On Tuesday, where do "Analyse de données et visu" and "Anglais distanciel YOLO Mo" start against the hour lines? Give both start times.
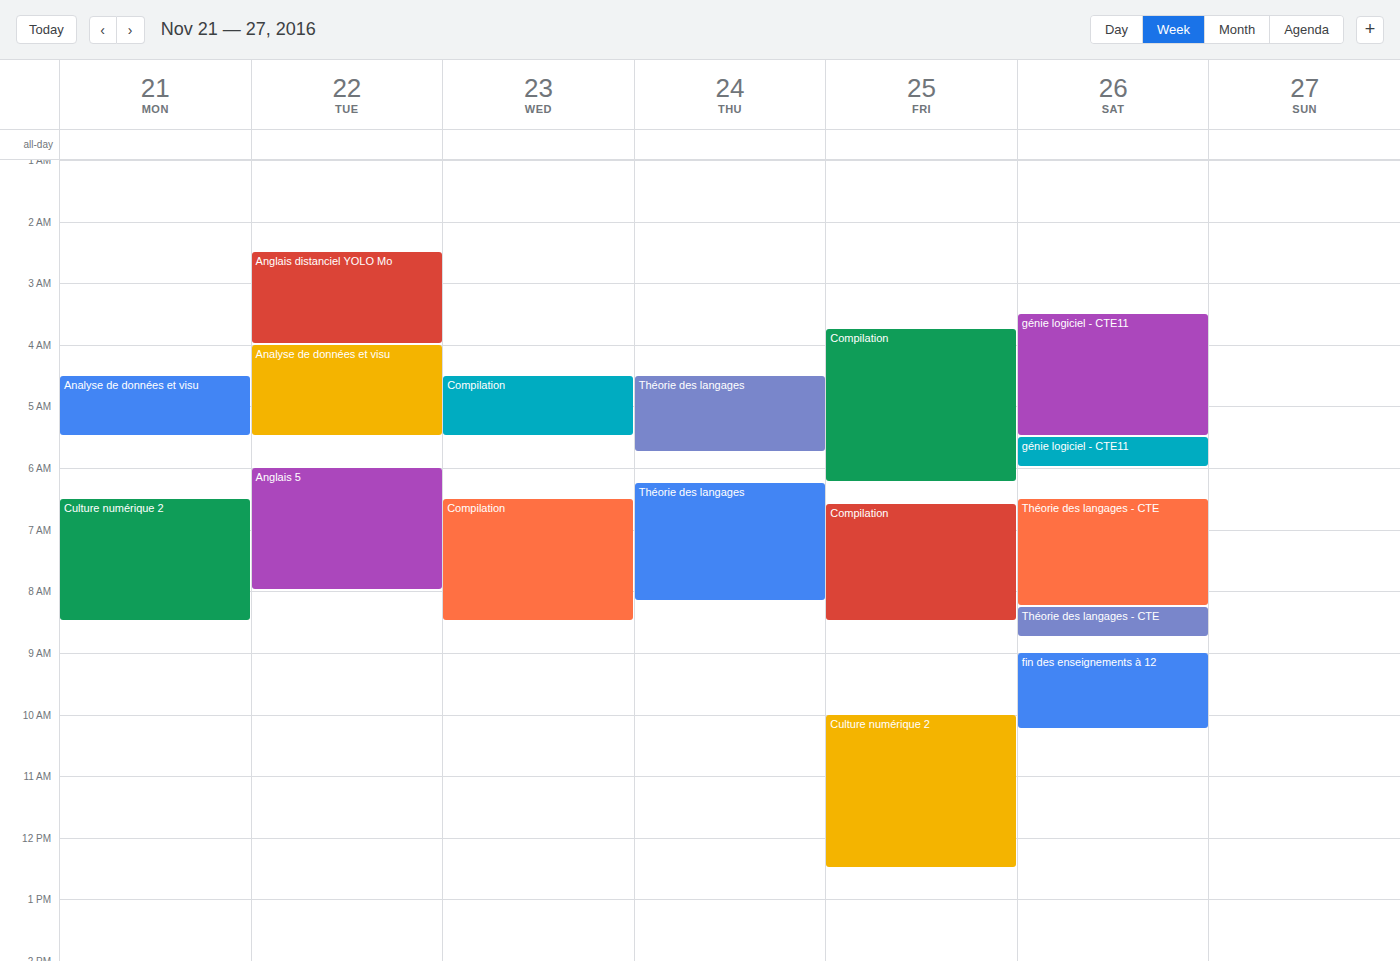
"Analyse de données et visu": 4:00 AM, exactly on the 4 AM line. "Anglais distanciel YOLO Mo": 2:30 AM, halfway between the 2 AM and 3 AM lines.